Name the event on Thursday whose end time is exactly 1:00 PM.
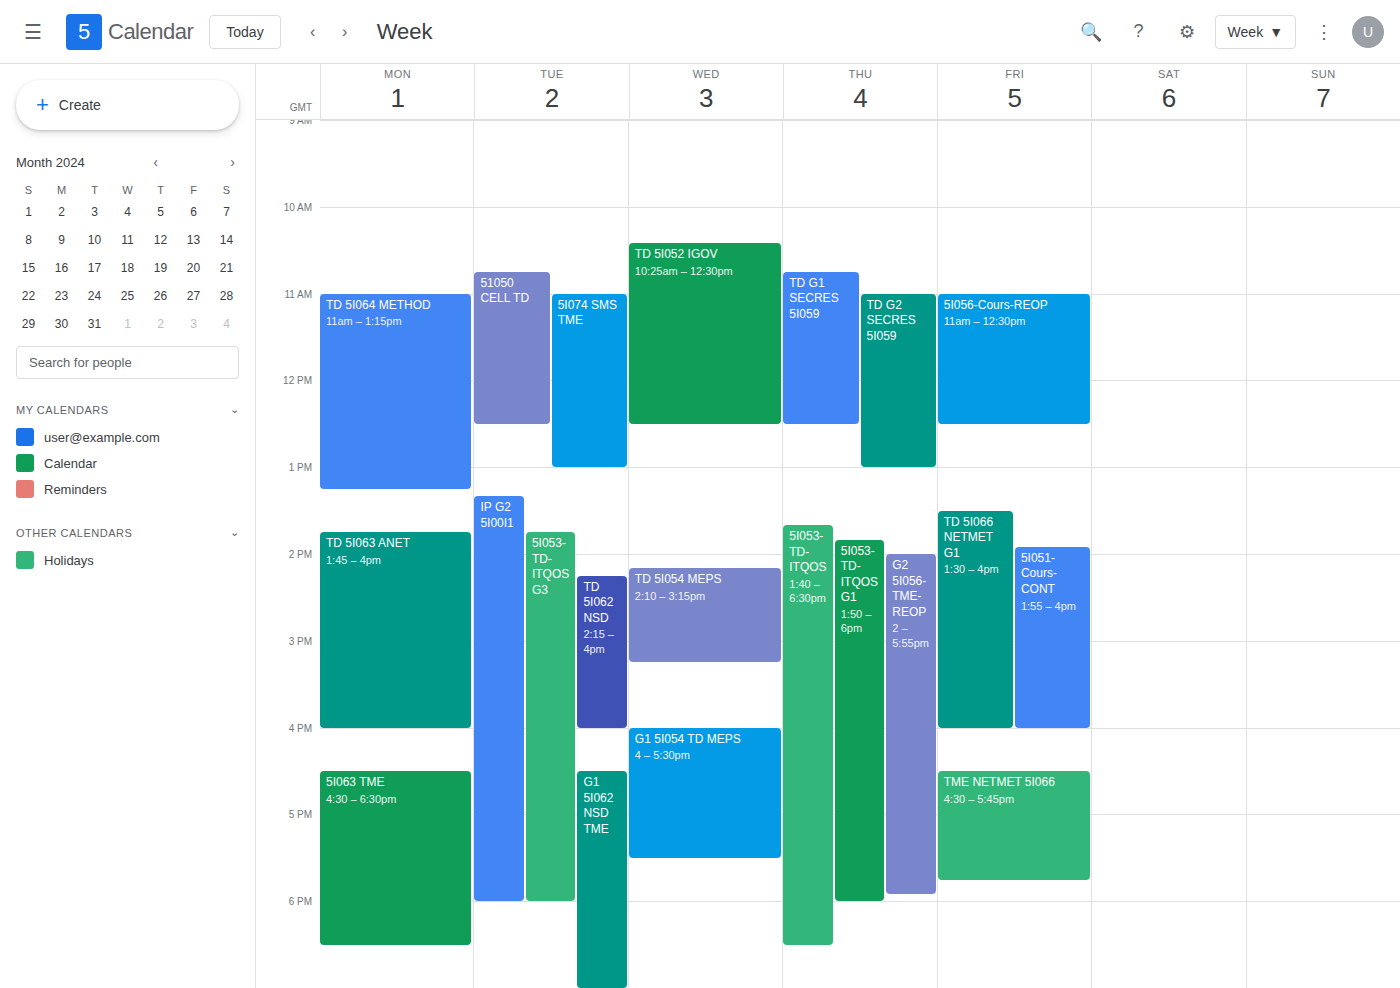
"TD G2 SECRES 5I059"